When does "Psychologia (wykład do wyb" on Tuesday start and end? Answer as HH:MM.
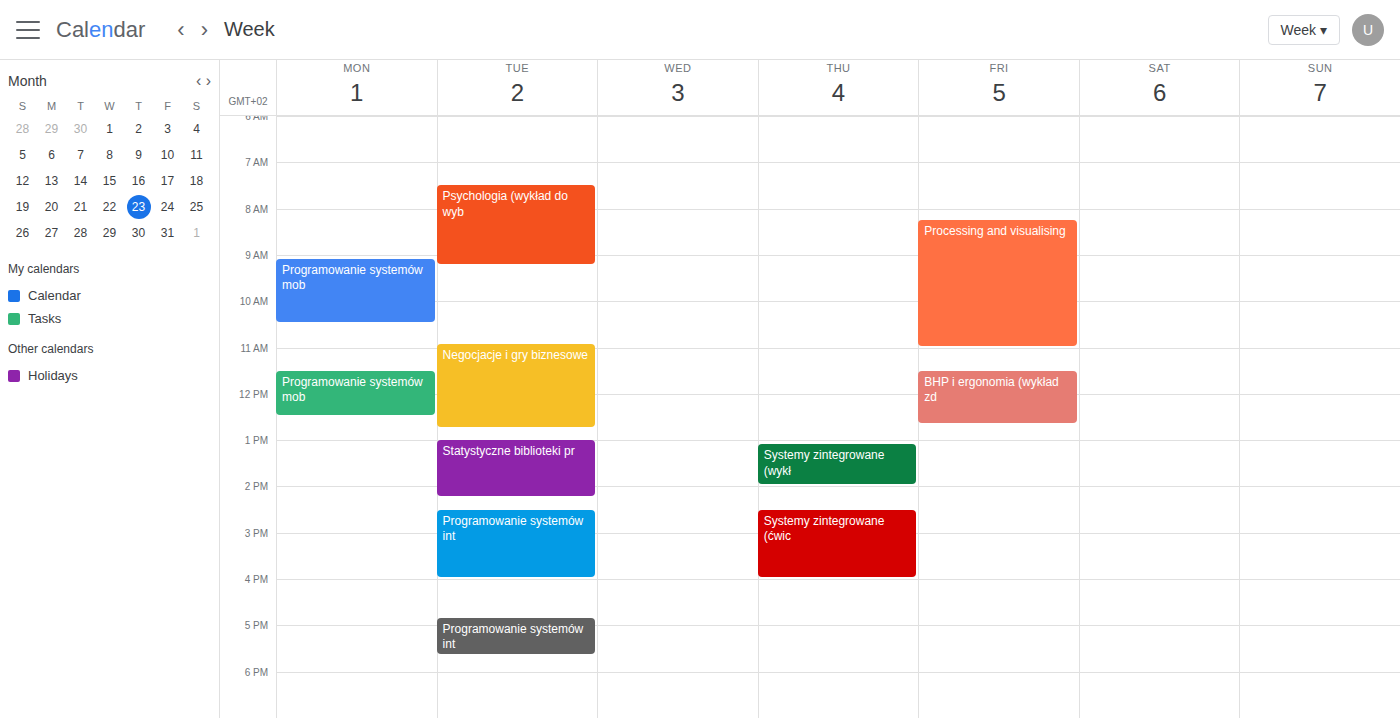
07:30 to 09:15